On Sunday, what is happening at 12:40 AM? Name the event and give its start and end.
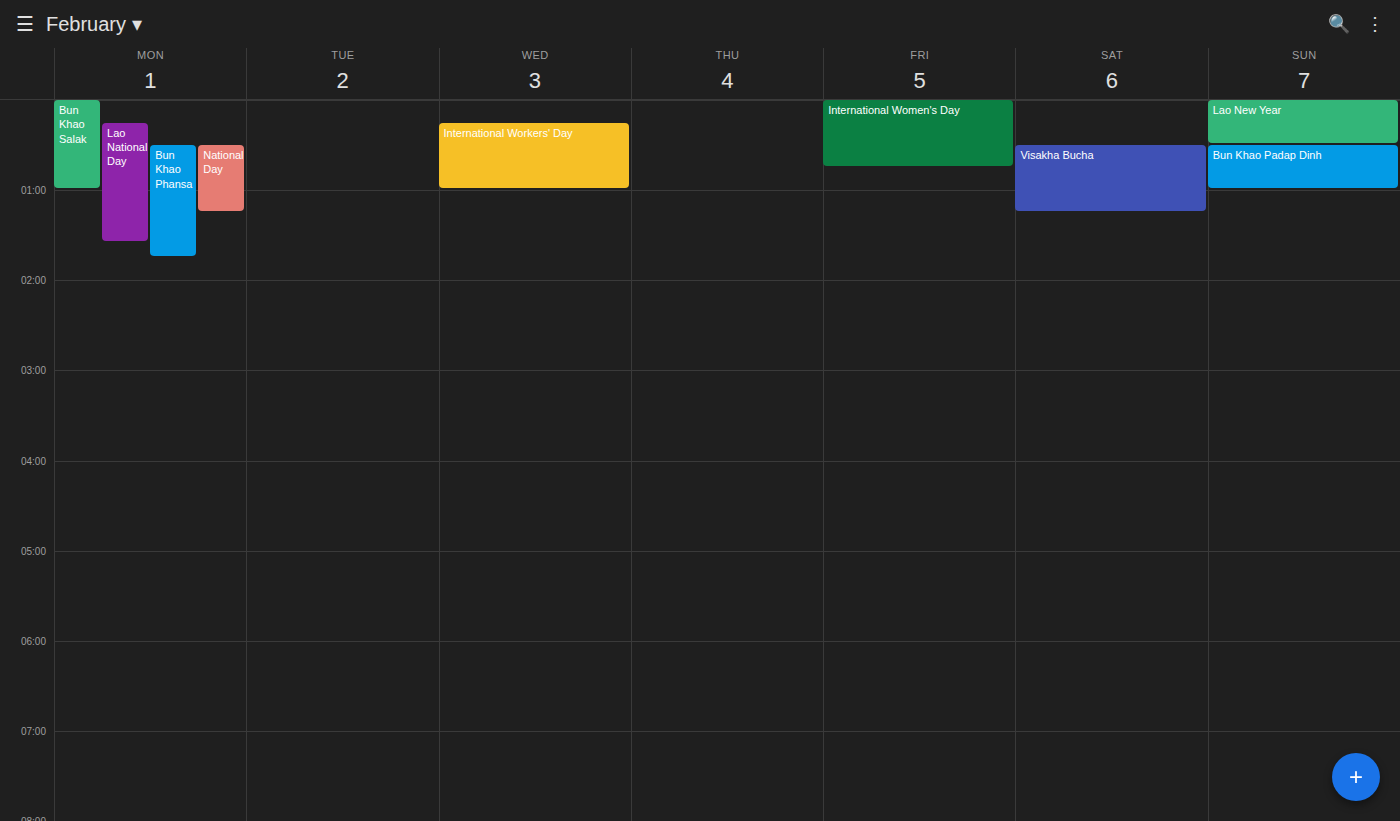
"Bun Khao Padap Dinh", 12:30 AM to 1:00 AM